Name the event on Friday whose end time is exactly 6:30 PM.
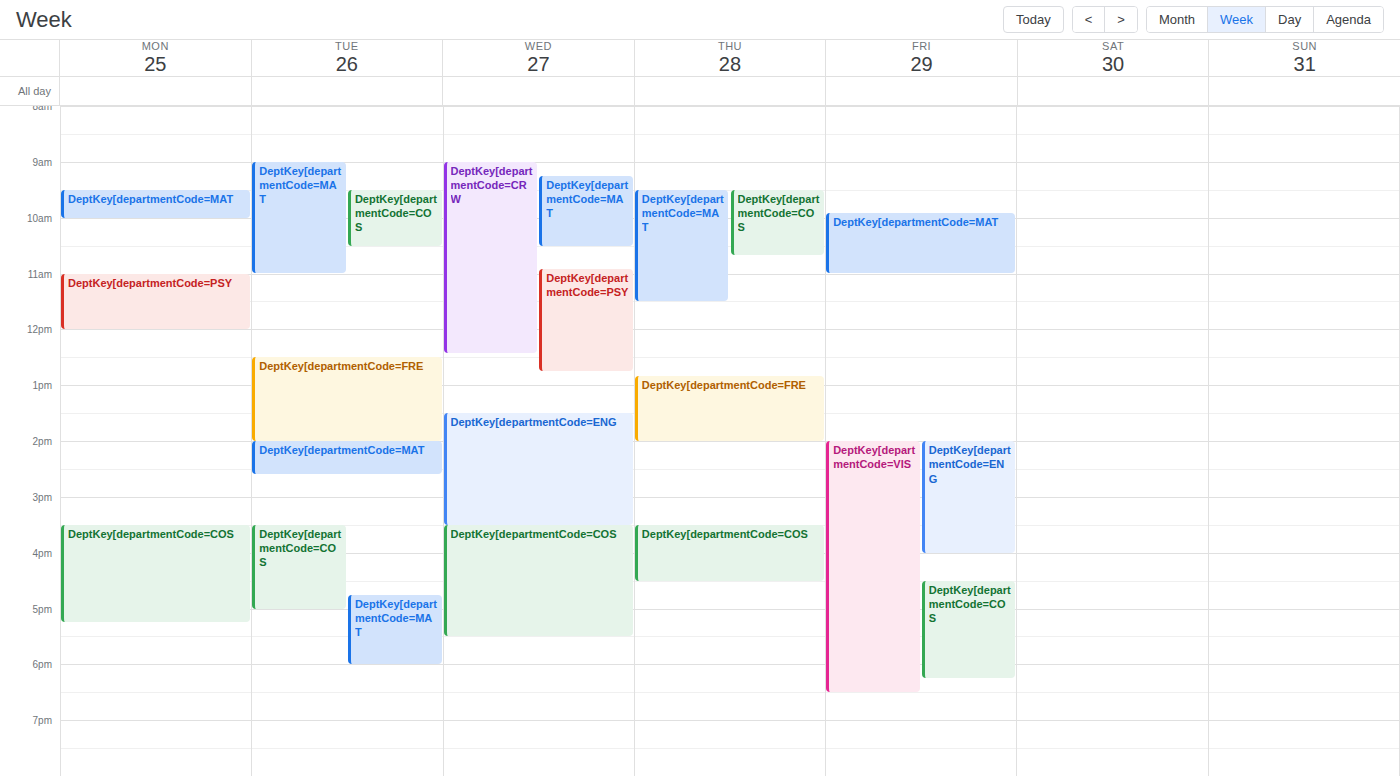
"DeptKey[departmentCode=VIS"